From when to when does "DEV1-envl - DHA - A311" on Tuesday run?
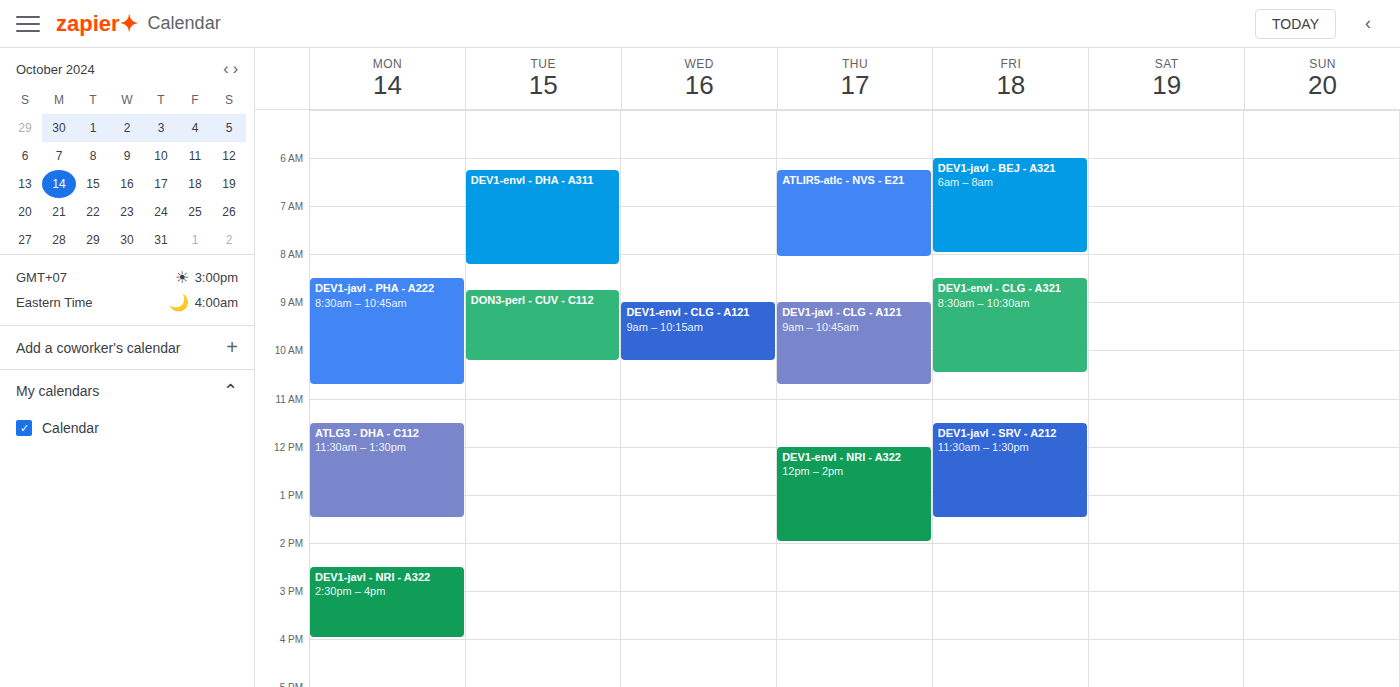
6:15 AM to 8:15 AM